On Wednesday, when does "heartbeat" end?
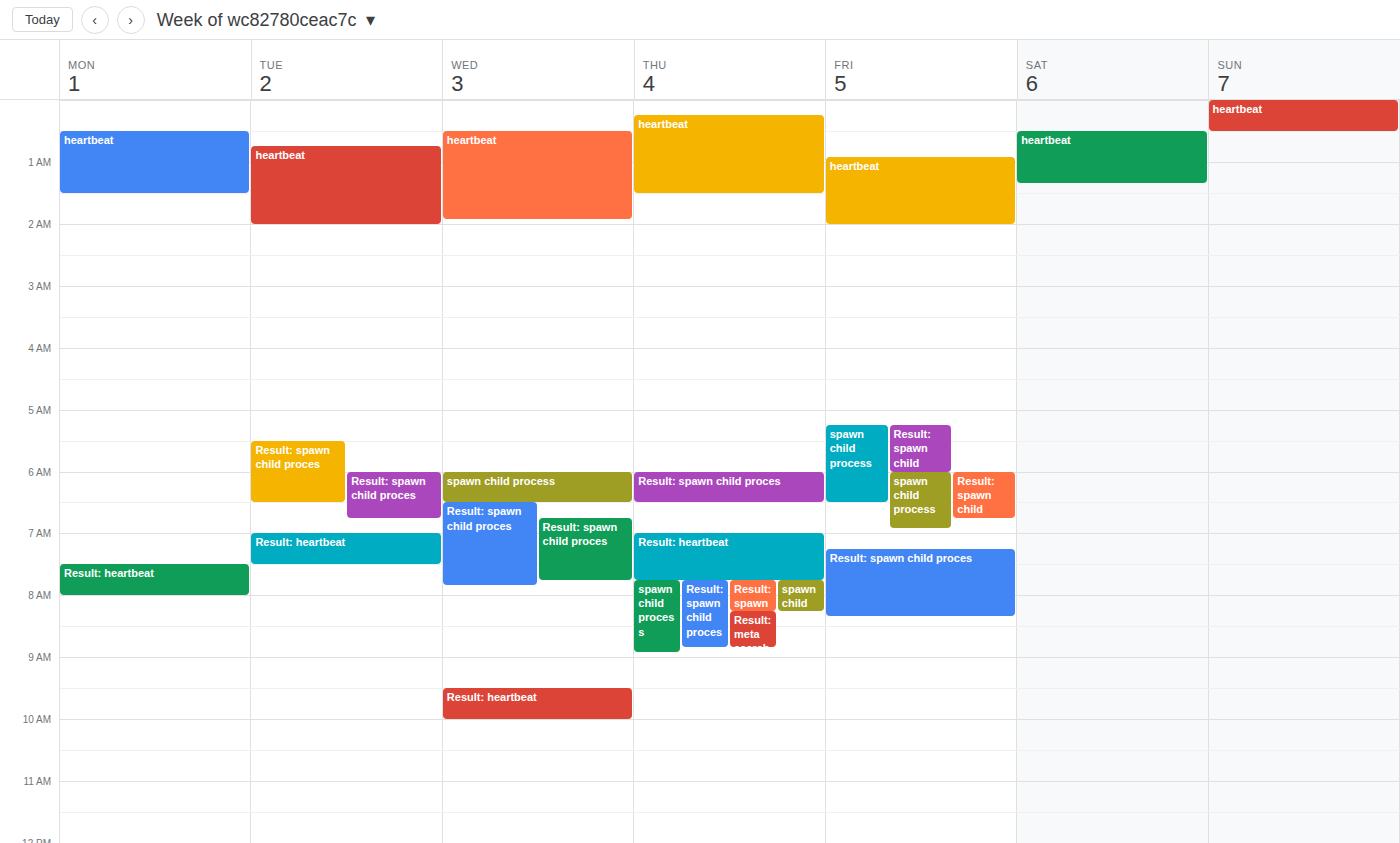
01:55